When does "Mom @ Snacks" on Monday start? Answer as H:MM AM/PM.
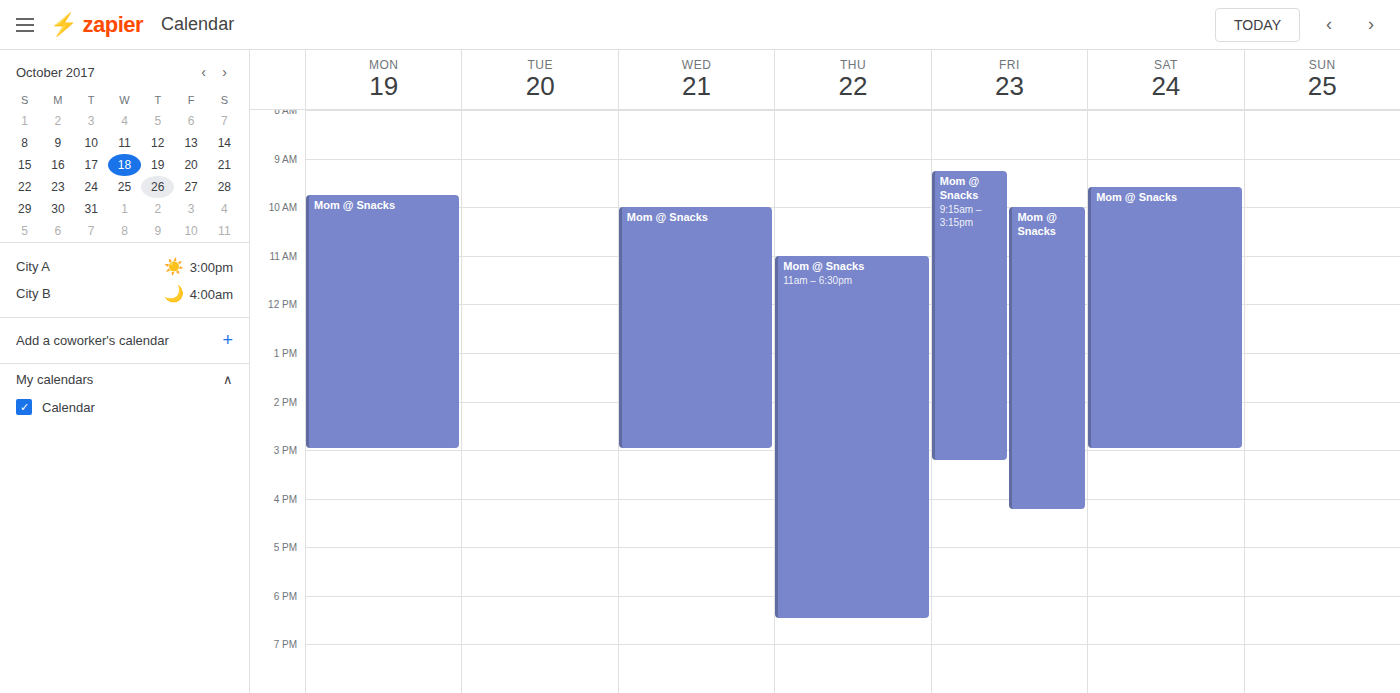
9:45 AM